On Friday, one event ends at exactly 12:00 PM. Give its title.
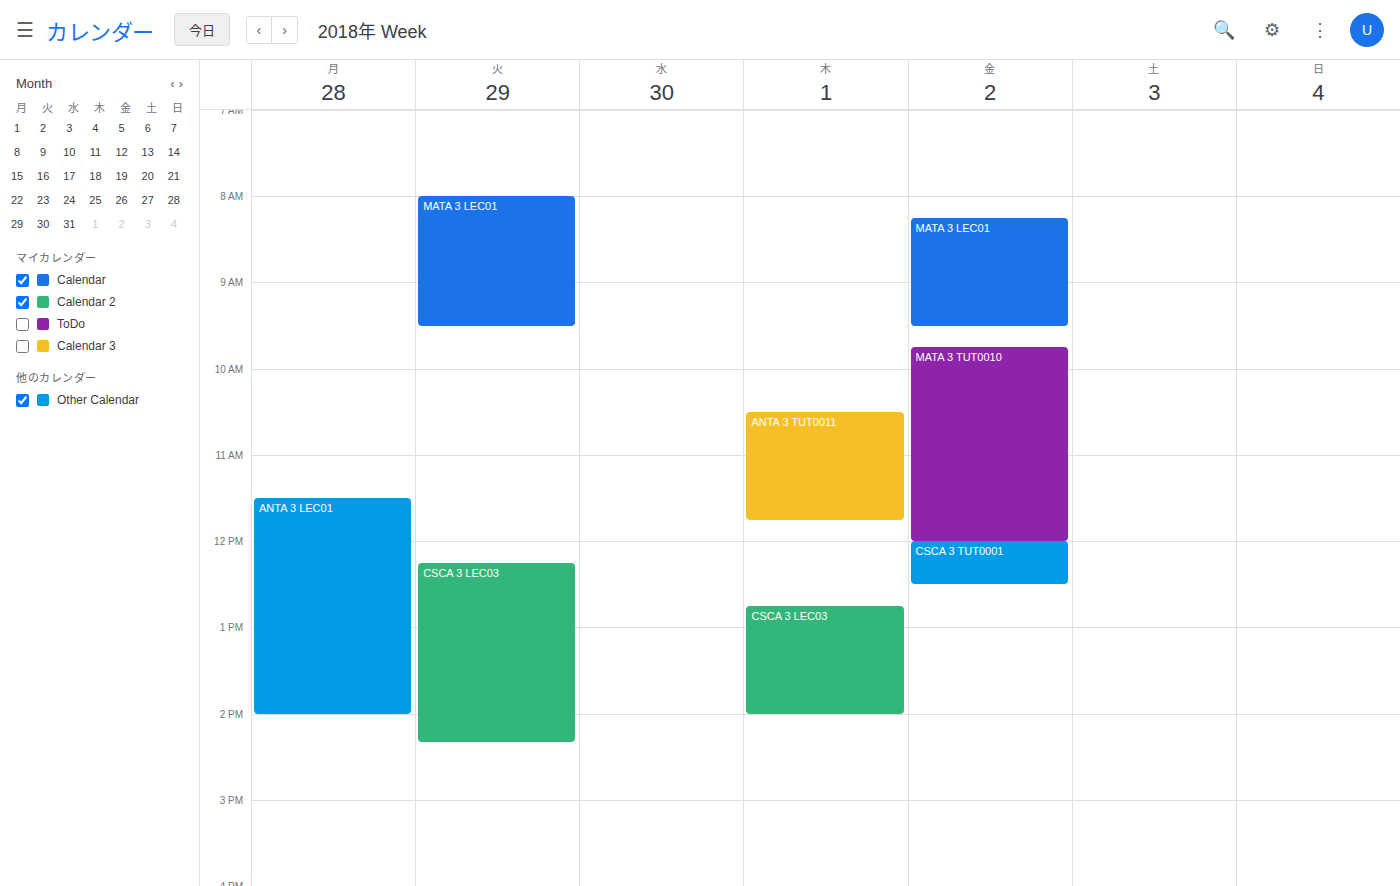
"MATA 3 TUT0010"